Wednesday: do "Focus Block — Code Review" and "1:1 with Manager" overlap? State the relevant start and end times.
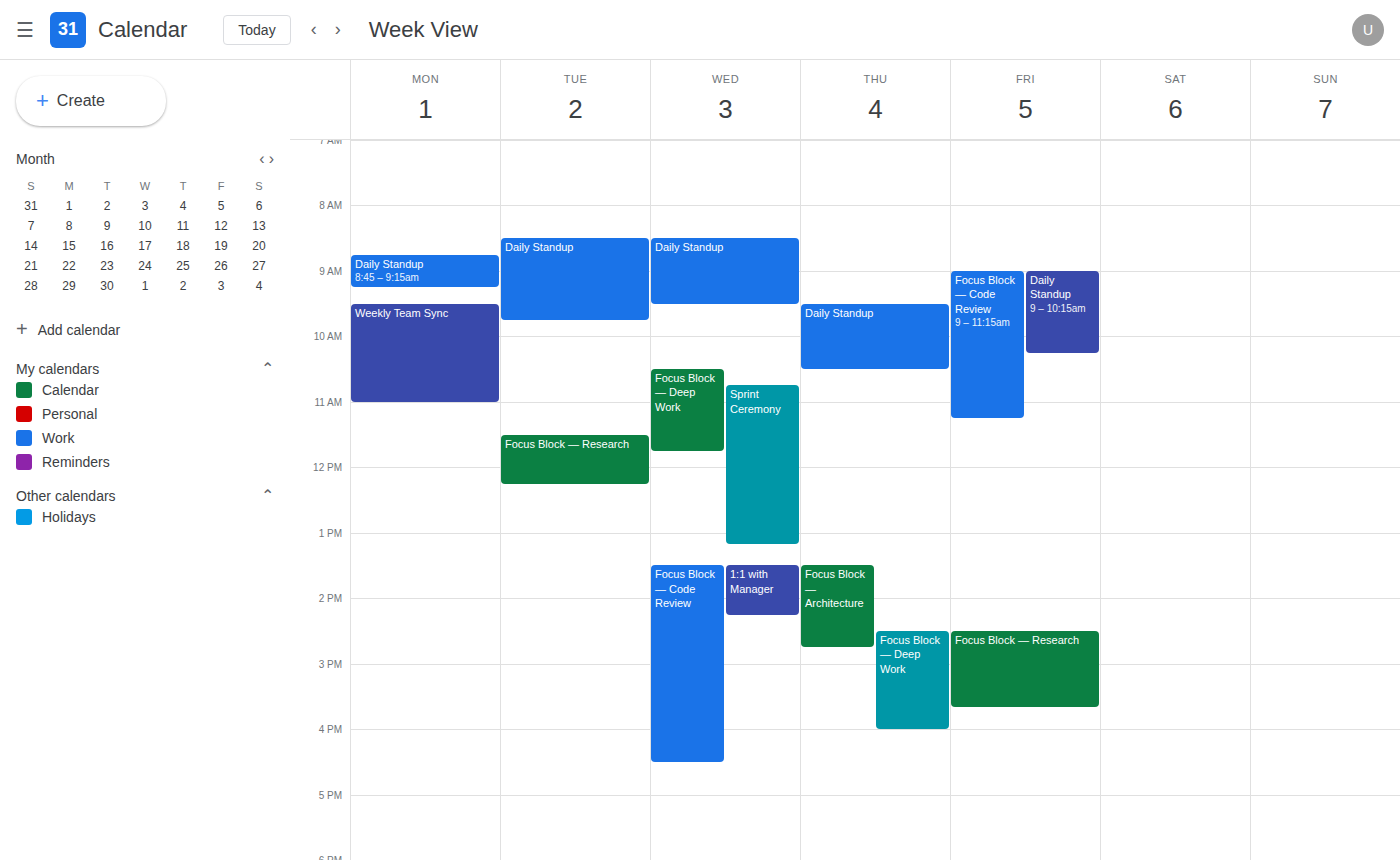
"1:1 with Manager" runs 1:30 PM to 2:15 PM, inside "Focus Block — Code Review" -- they overlap.